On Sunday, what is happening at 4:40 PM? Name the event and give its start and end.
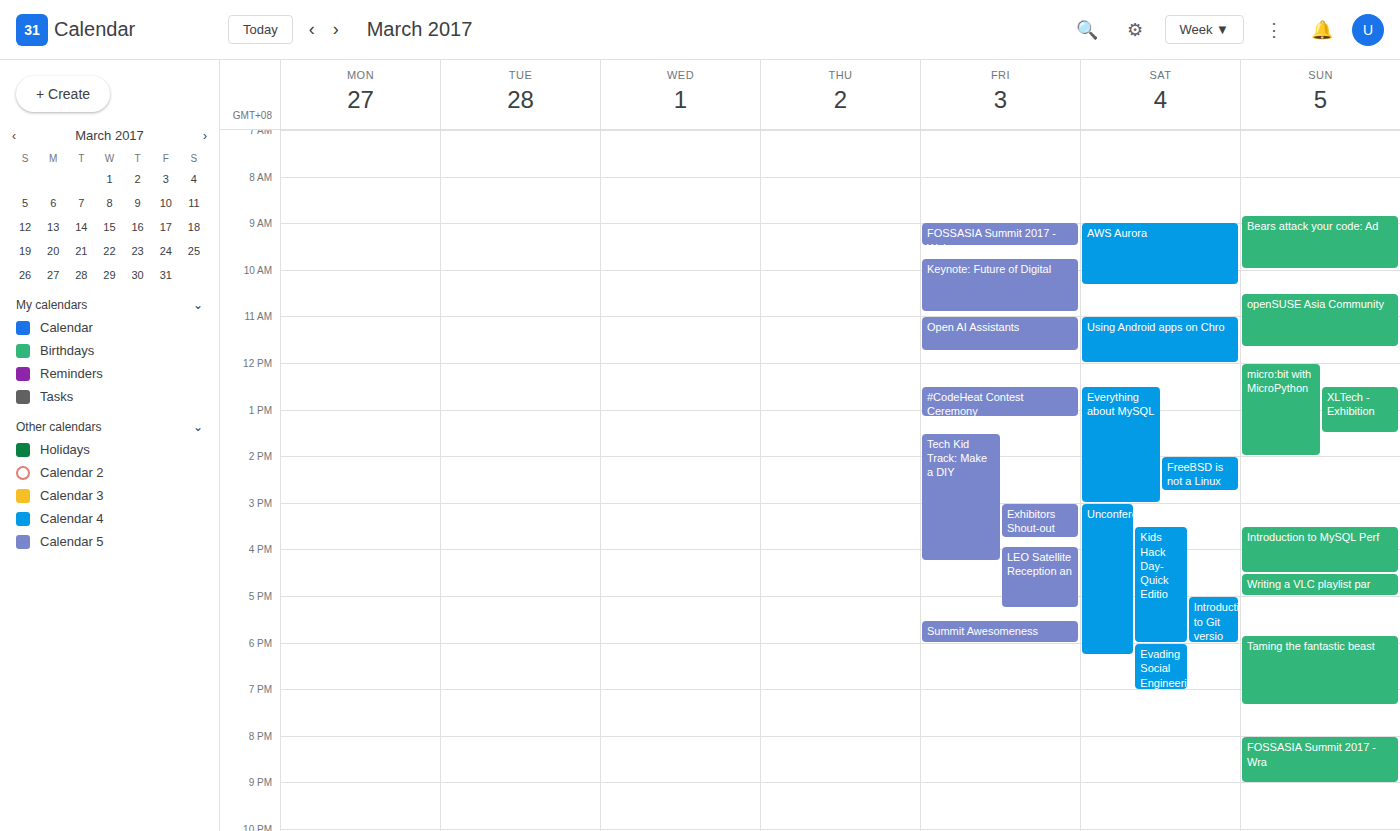
"Writing a VLC playlist par", 4:30 PM to 5:00 PM